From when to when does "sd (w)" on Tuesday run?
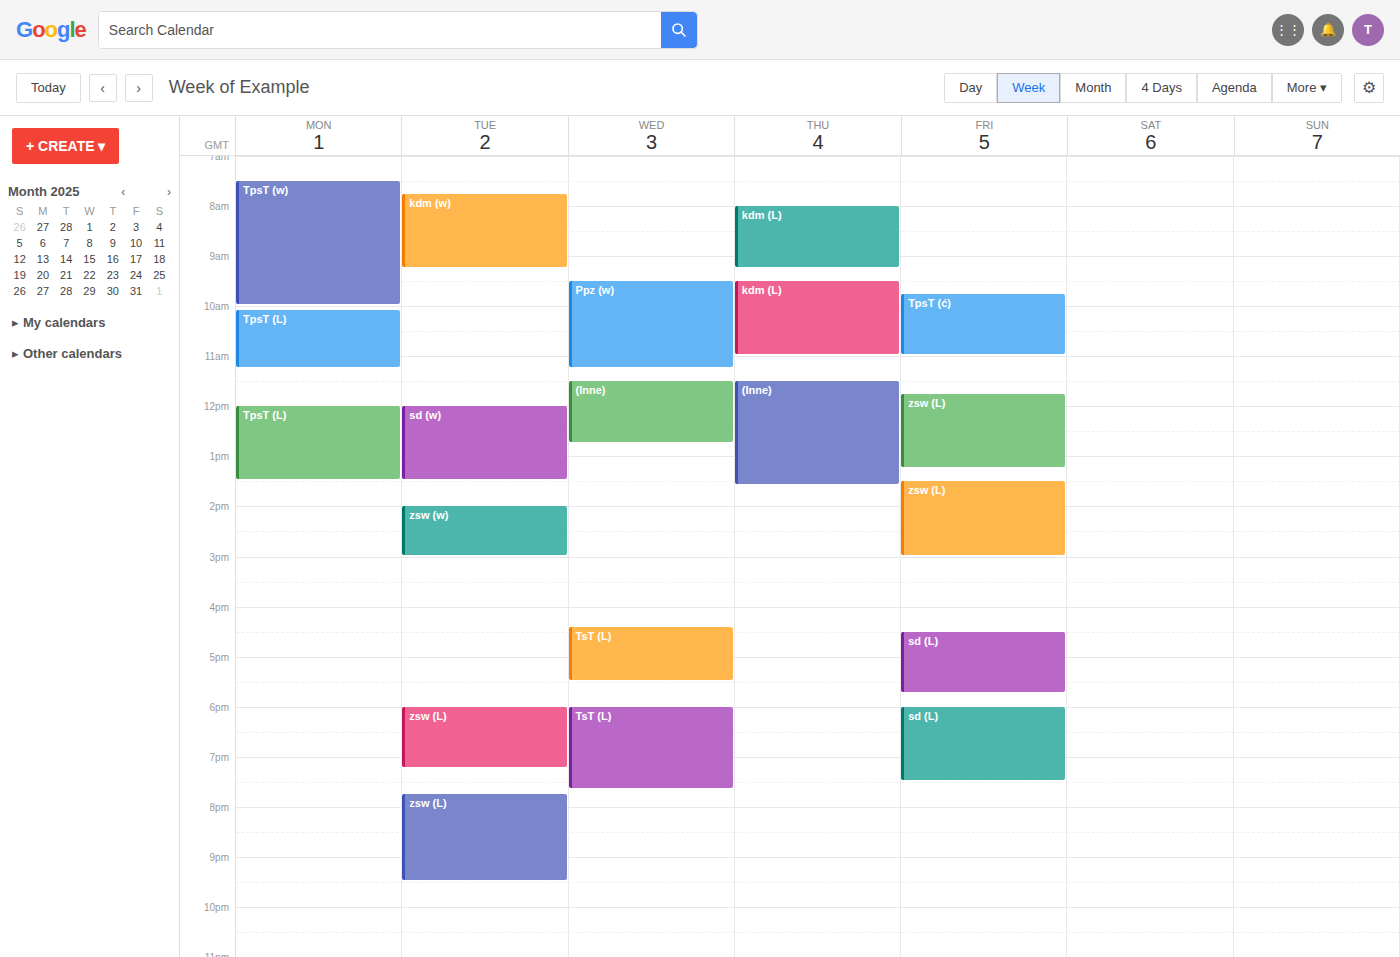
12:00 PM to 1:30 PM